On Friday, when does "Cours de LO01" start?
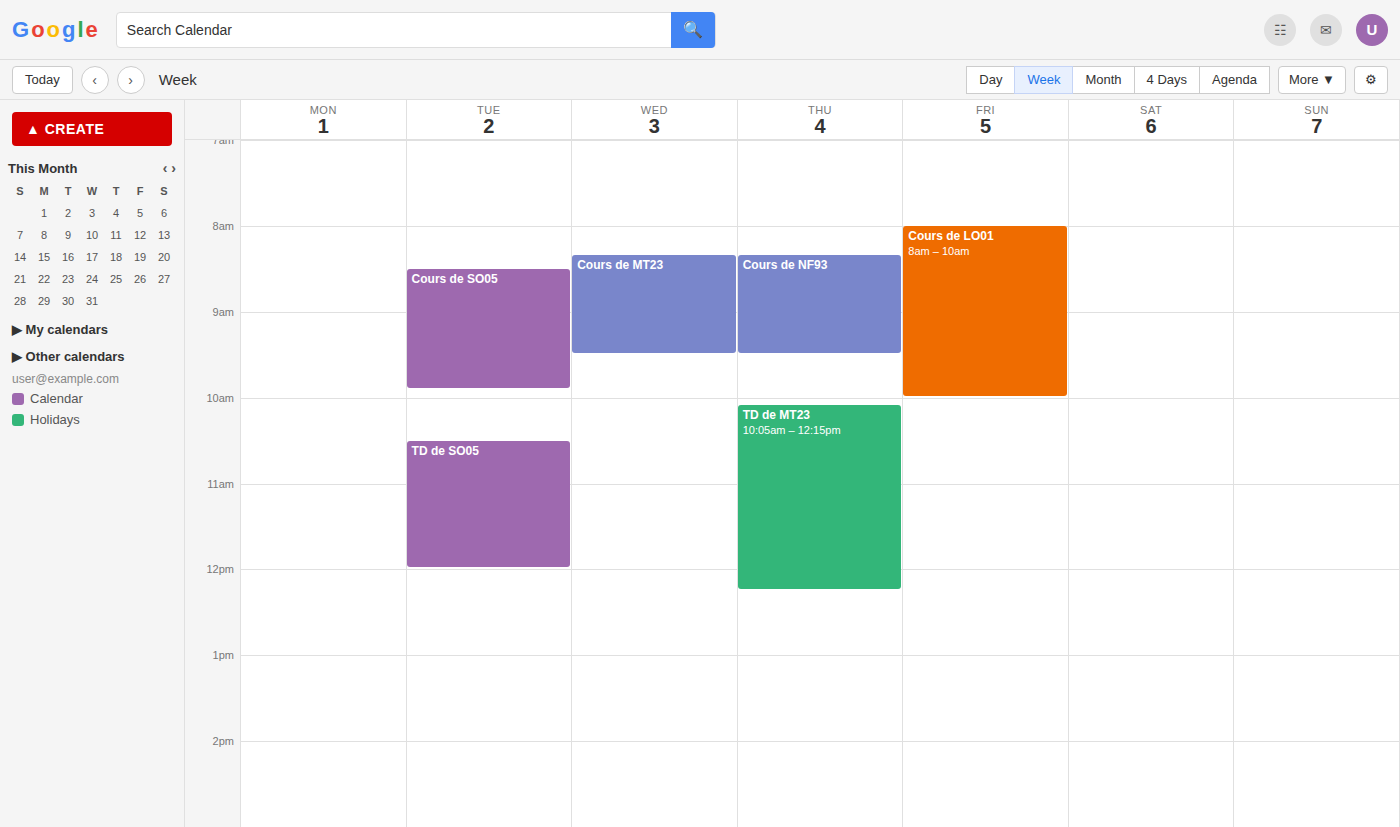
8:00 AM